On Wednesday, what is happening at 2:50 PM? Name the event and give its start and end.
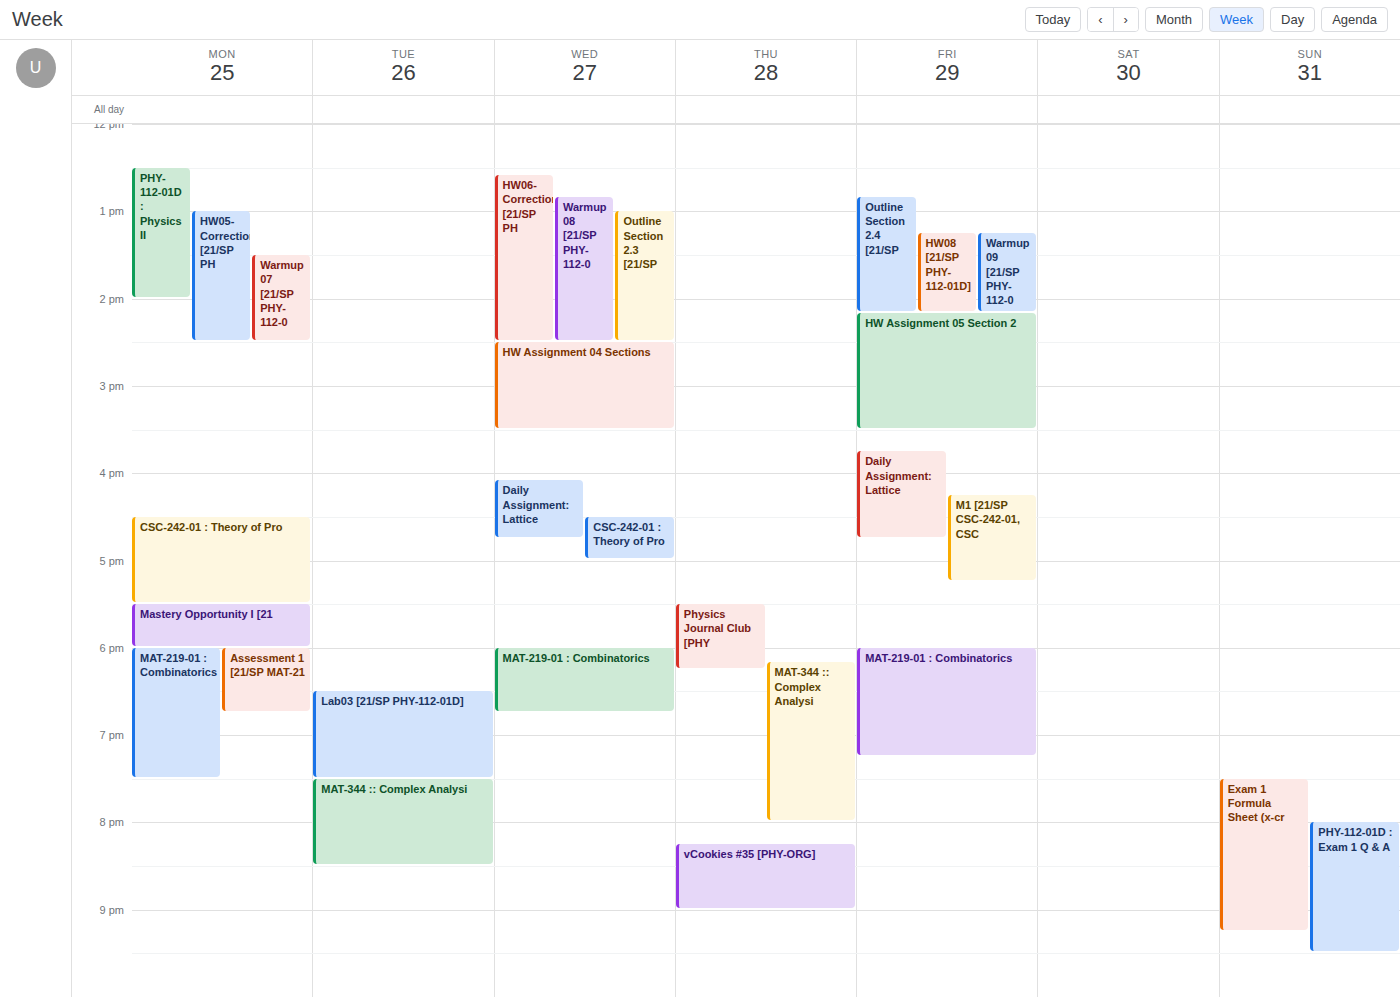
"HW Assignment 04 Sections", 2:30 PM to 3:30 PM